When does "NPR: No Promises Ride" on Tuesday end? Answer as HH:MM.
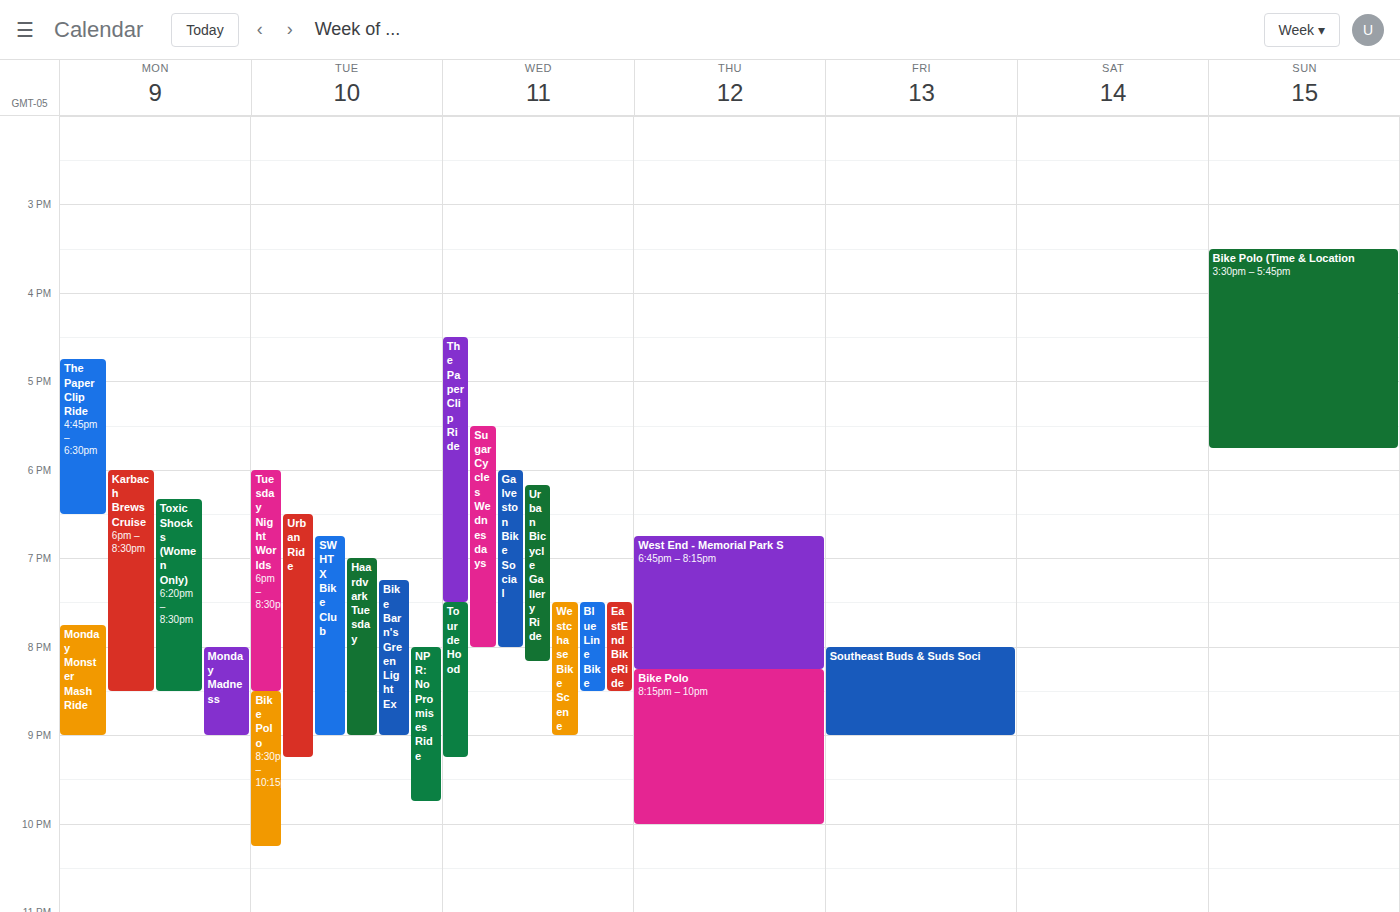
21:45